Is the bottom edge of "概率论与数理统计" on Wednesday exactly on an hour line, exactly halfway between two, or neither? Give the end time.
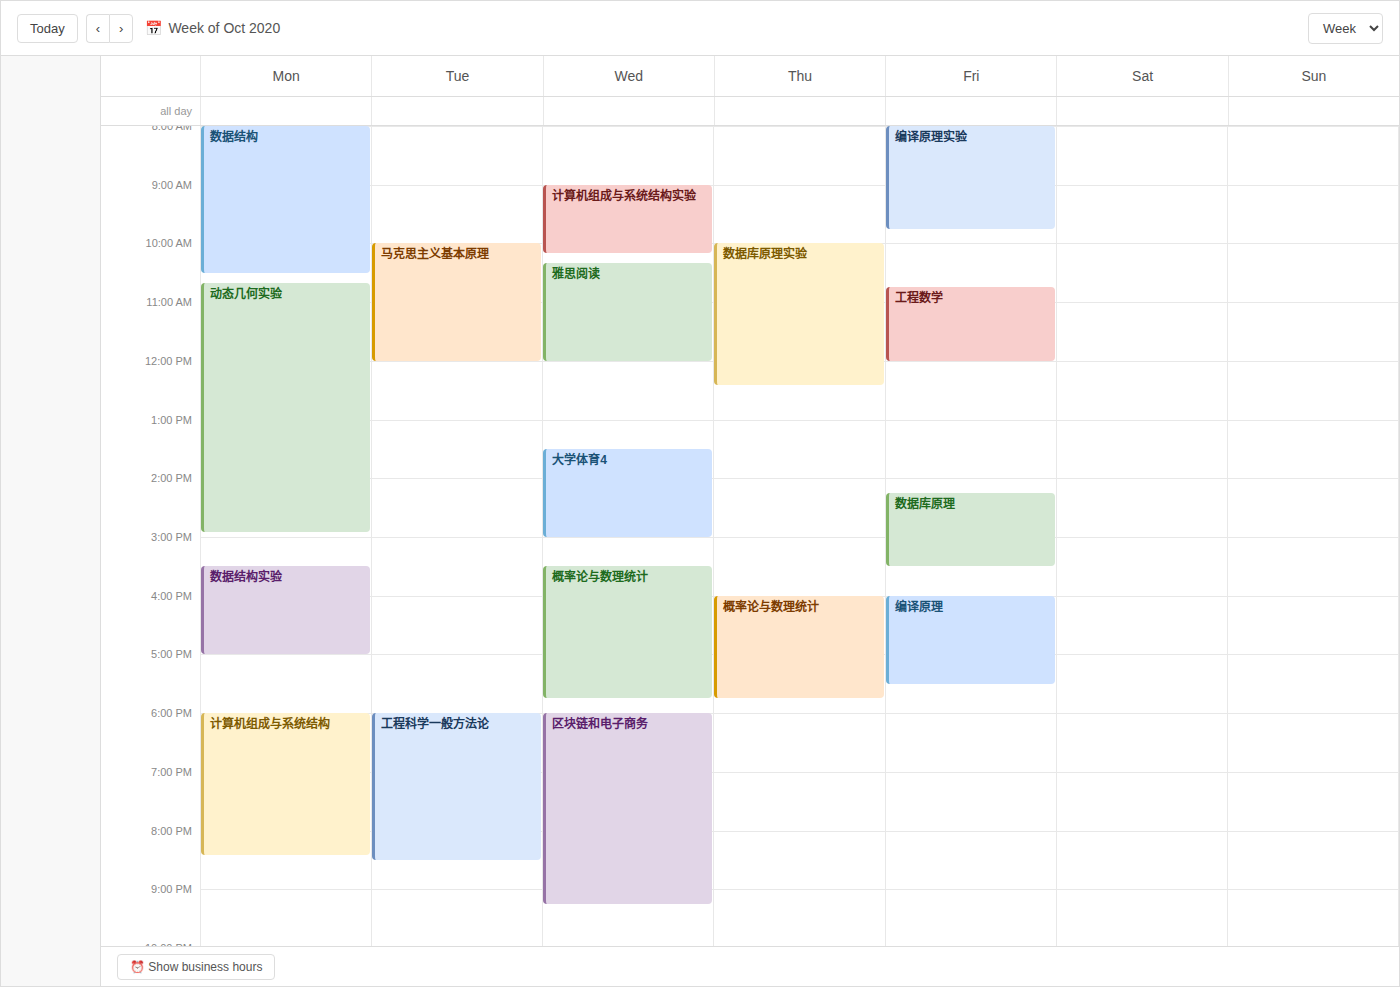
5:45 PM -- neither: three quarters of the way from the 5 PM line to the 6 PM line.